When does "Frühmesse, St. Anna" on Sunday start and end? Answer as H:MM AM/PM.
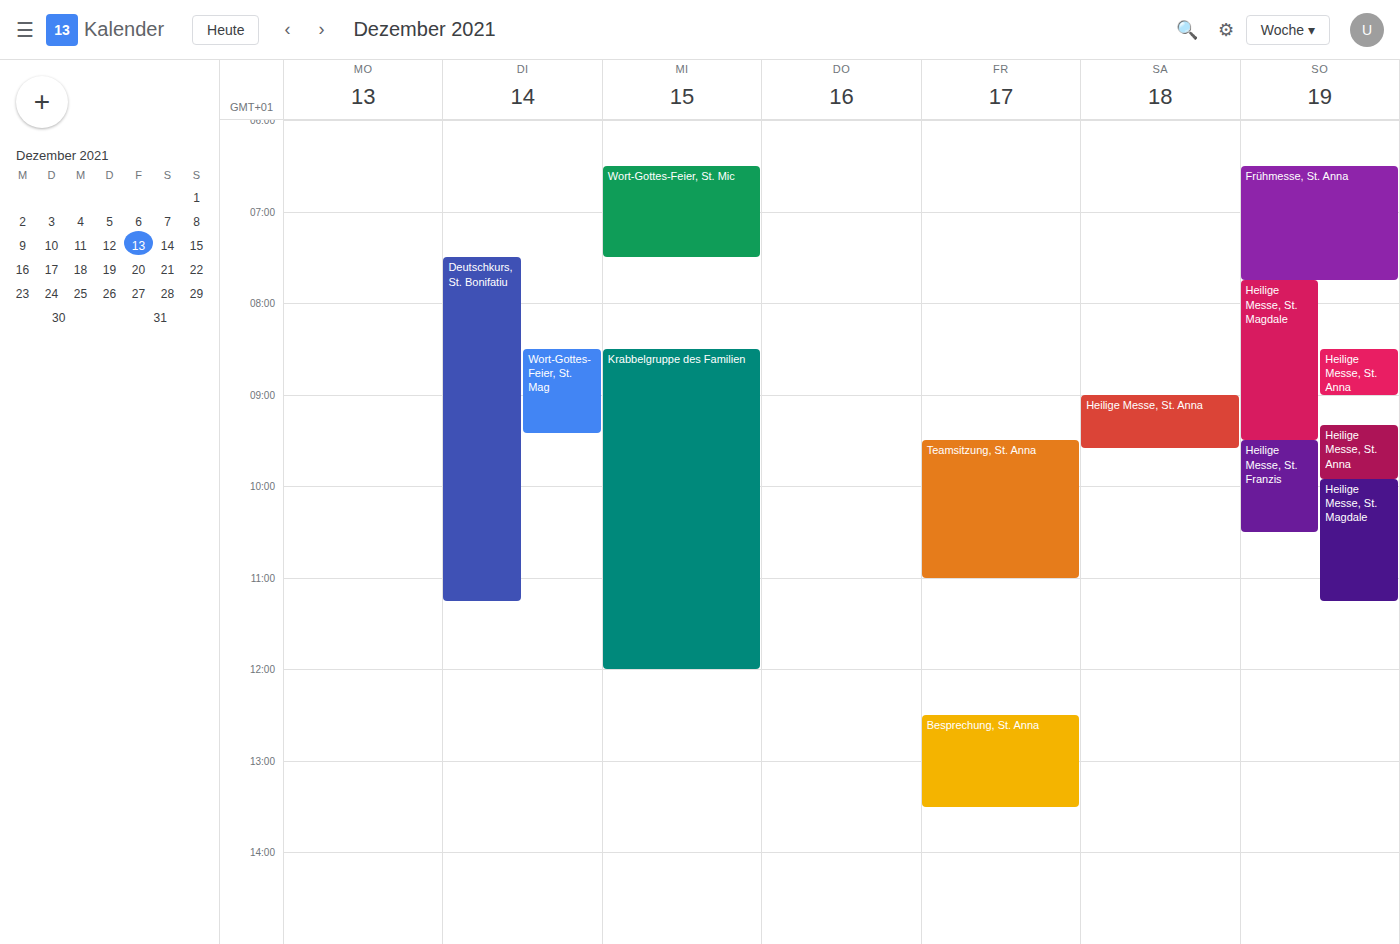
6:30 AM to 7:45 AM